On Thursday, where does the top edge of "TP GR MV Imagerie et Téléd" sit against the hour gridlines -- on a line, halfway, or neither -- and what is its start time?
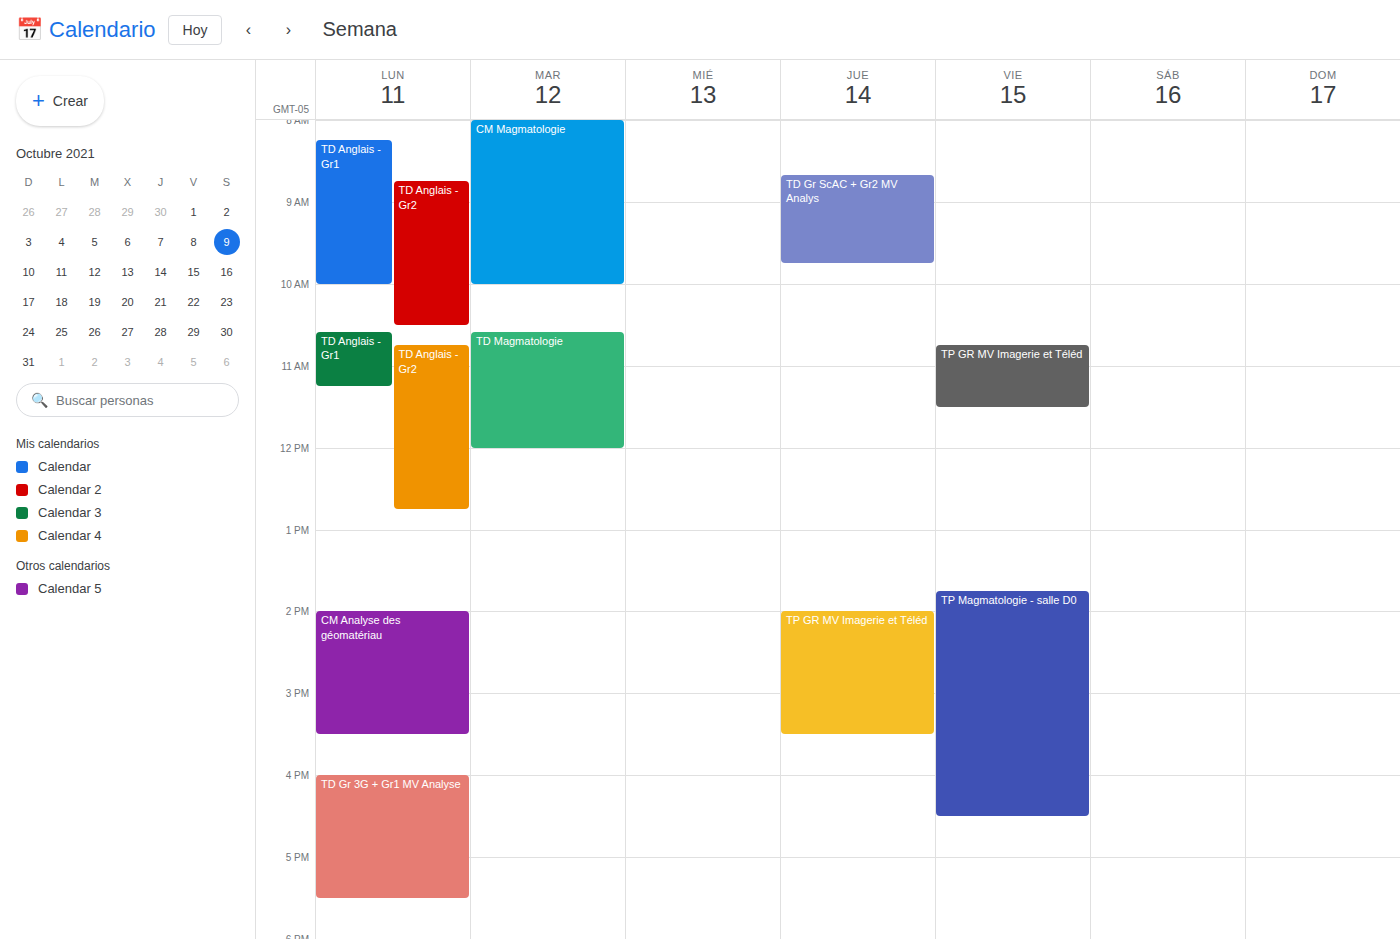
2:00 PM -- exactly on the 2 PM line.